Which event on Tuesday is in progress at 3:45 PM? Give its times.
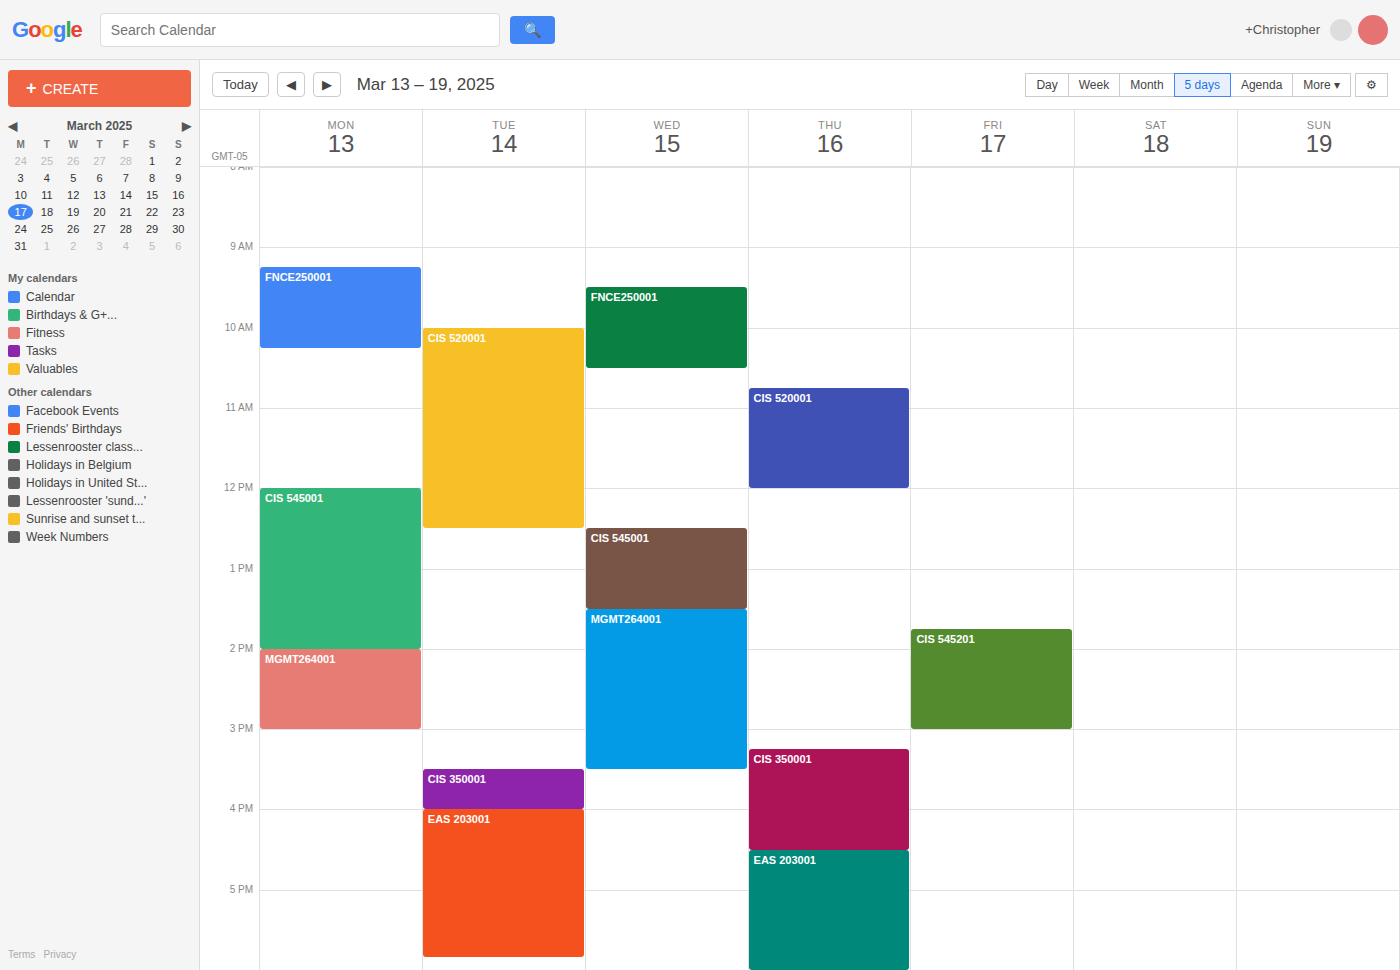
"CIS 350001", 3:30 PM to 4:00 PM